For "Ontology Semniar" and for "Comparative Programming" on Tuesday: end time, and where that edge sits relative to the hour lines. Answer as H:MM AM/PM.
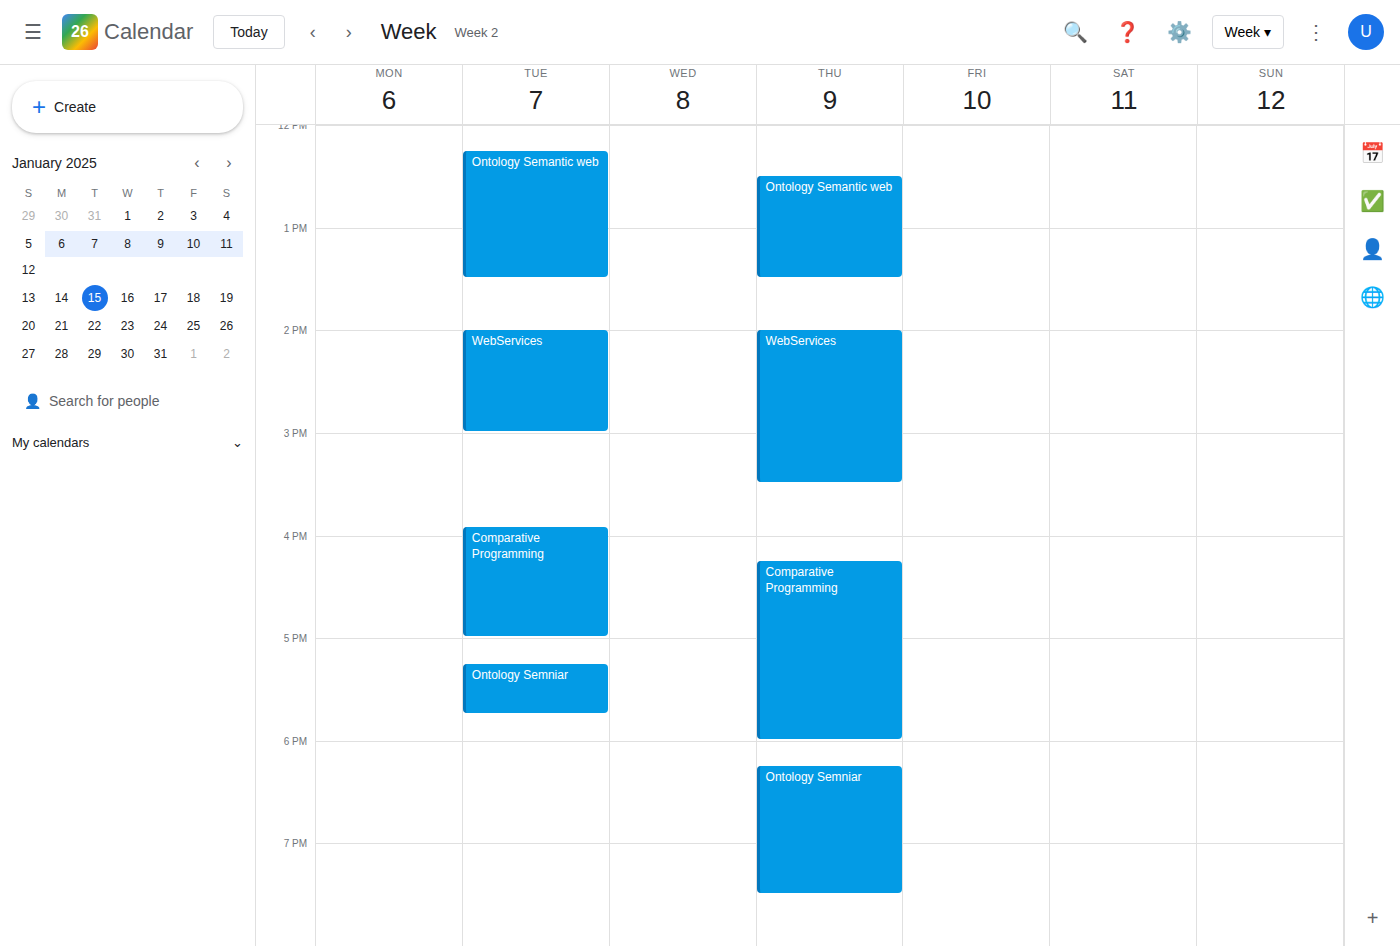
"Ontology Semniar": 5:45 PM, neither: three quarters of the way from the 5 PM line to the 6 PM line. "Comparative Programming": 5:00 PM, exactly on the 5 PM line.